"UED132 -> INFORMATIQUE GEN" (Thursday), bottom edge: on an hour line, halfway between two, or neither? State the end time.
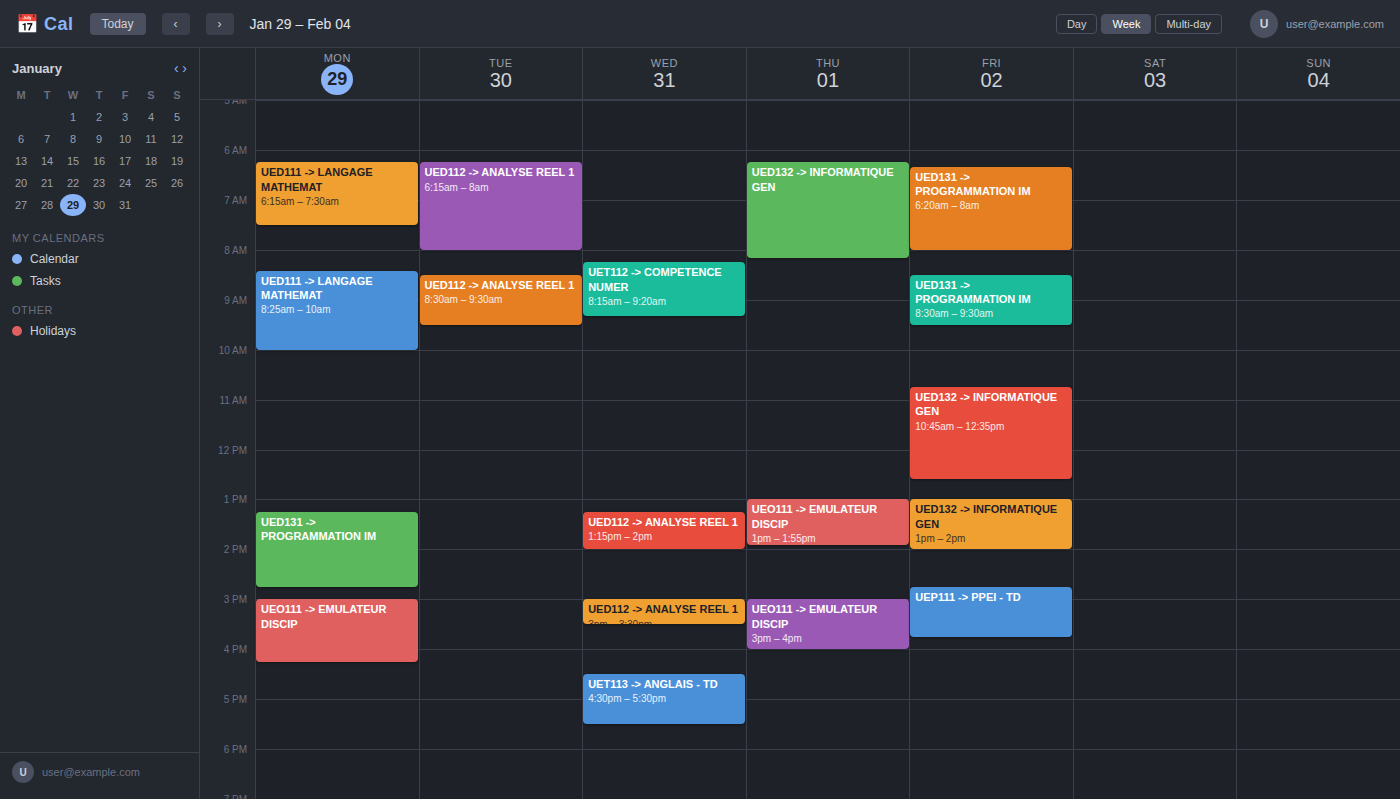
08:10 -- neither: 10 minutes below the 08:00 line and 50 minutes above the 09:00 line.